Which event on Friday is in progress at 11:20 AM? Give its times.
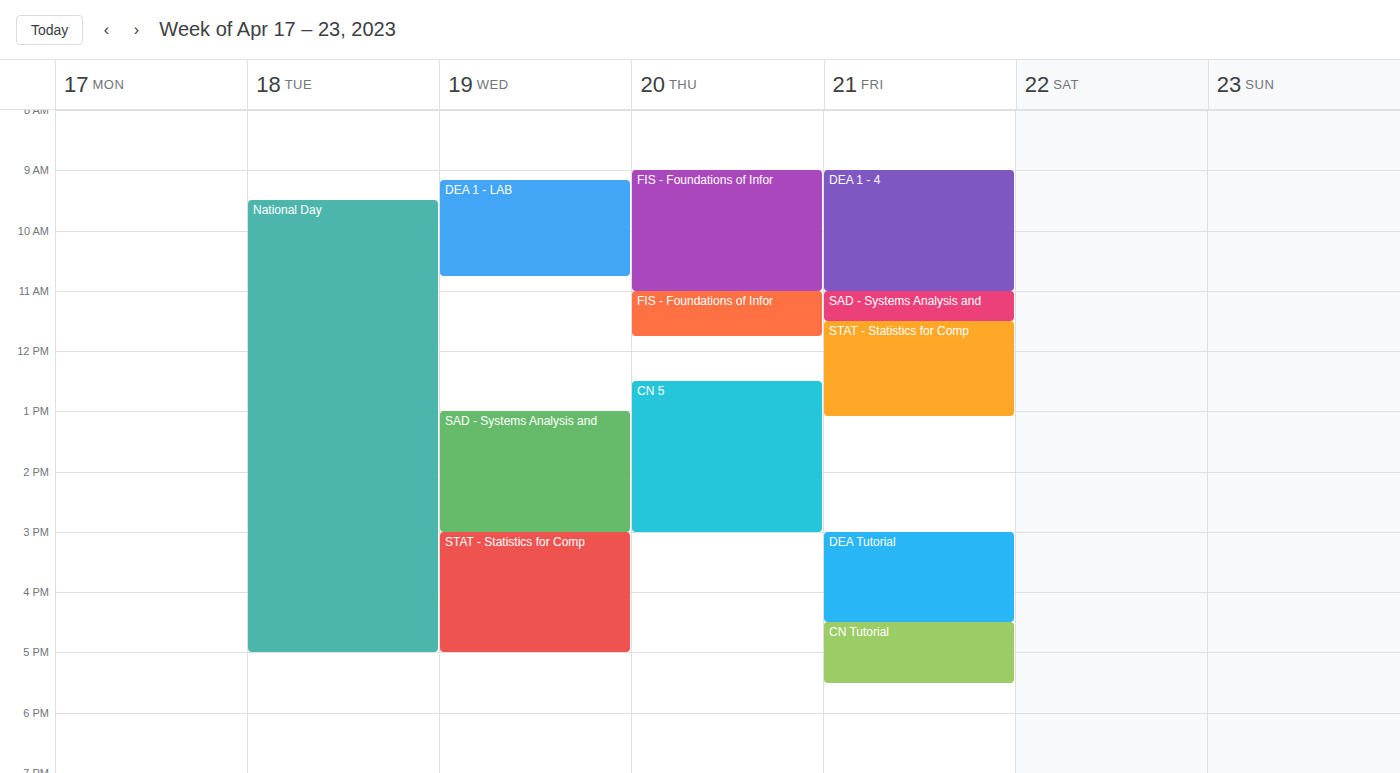
"SAD - Systems Analysis and", 11:00 AM to 11:30 AM